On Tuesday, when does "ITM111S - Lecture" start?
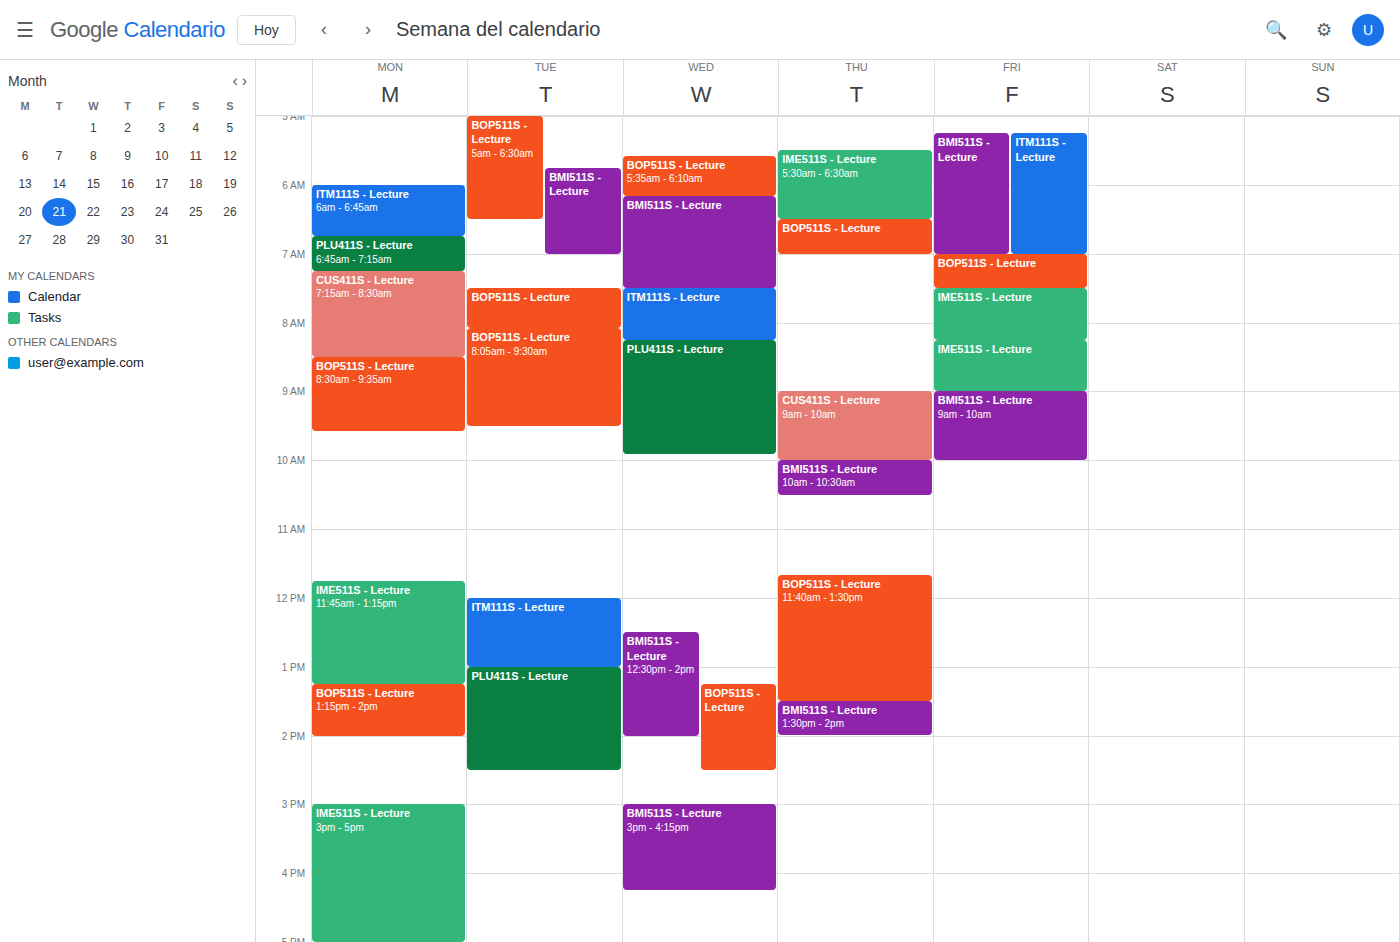
12:00 PM